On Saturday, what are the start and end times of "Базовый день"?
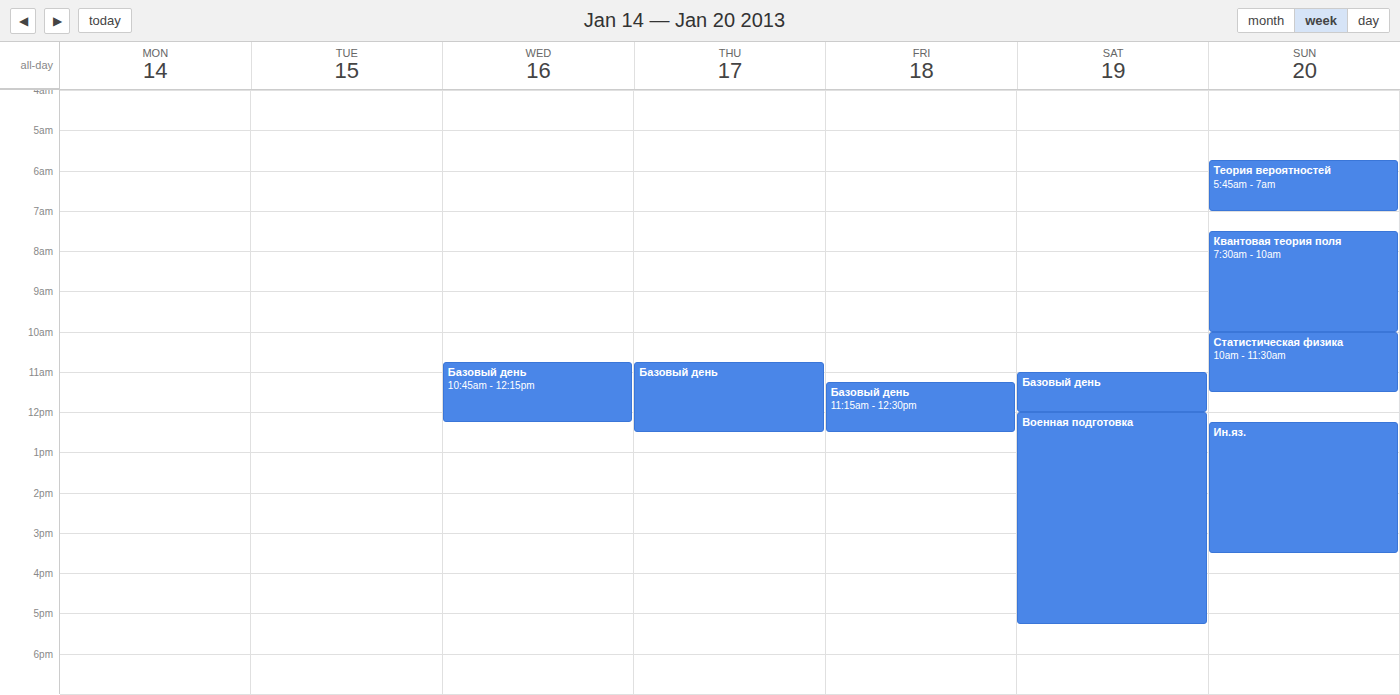
11:00 AM to 12:00 PM